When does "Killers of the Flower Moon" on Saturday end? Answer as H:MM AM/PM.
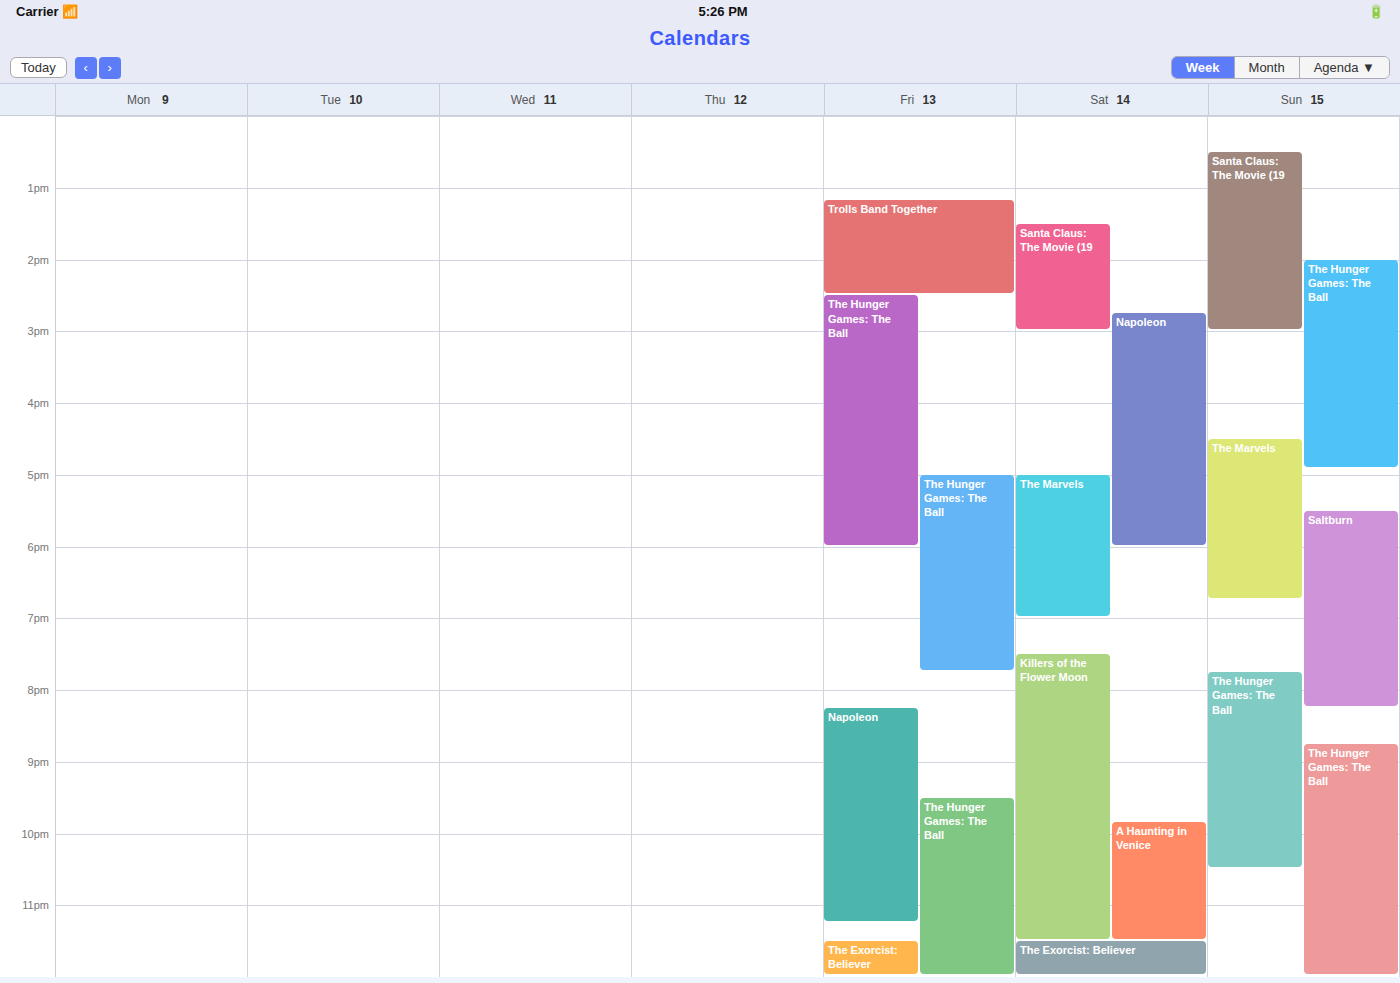
11:30 PM